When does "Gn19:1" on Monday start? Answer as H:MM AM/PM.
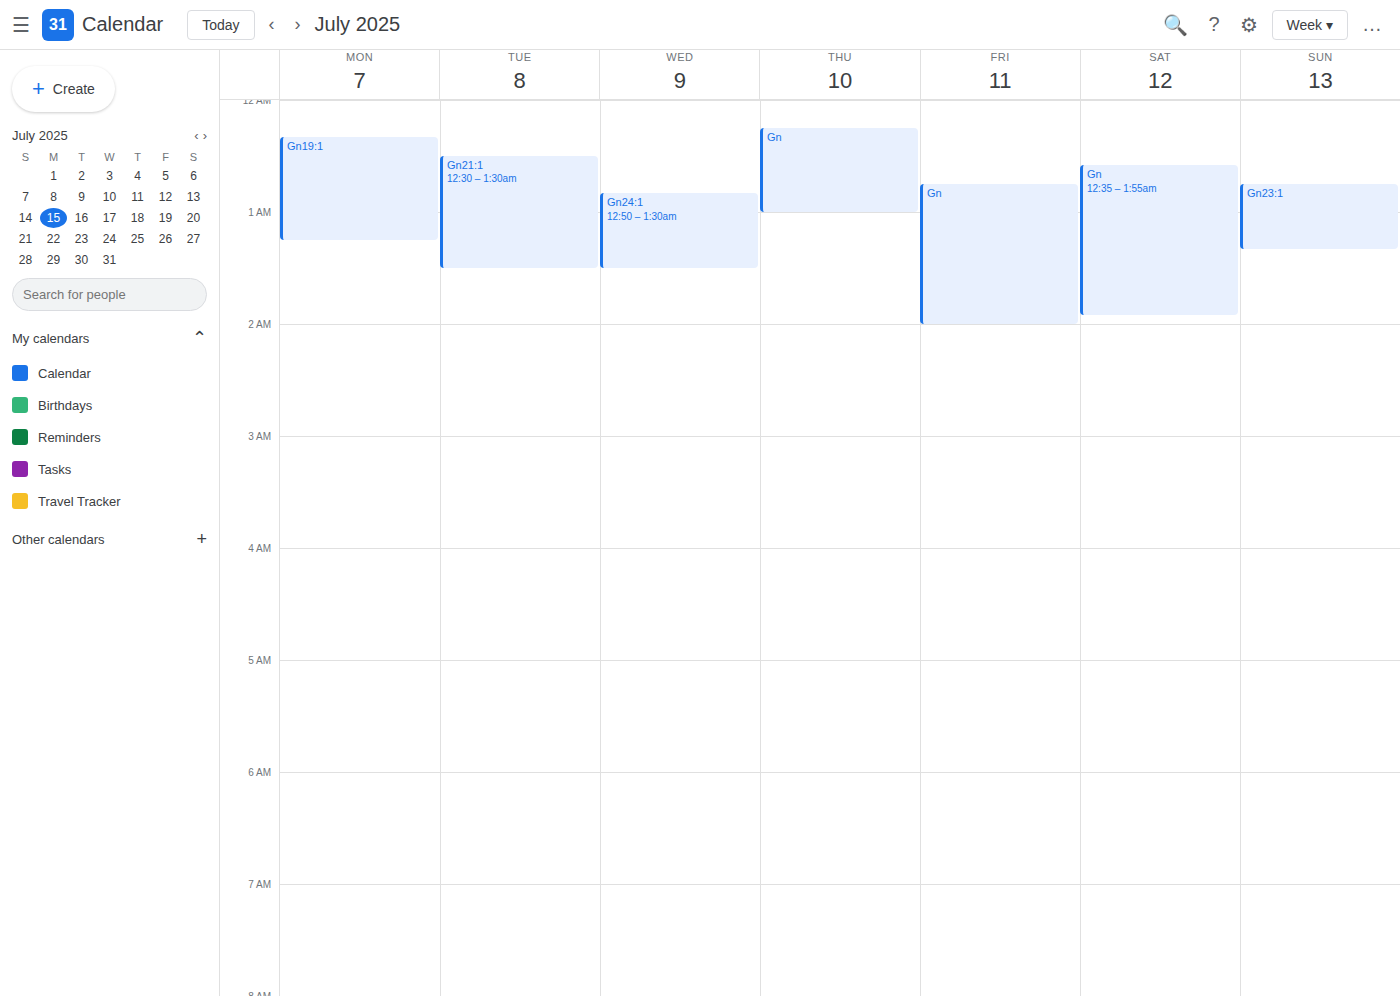
12:20 AM